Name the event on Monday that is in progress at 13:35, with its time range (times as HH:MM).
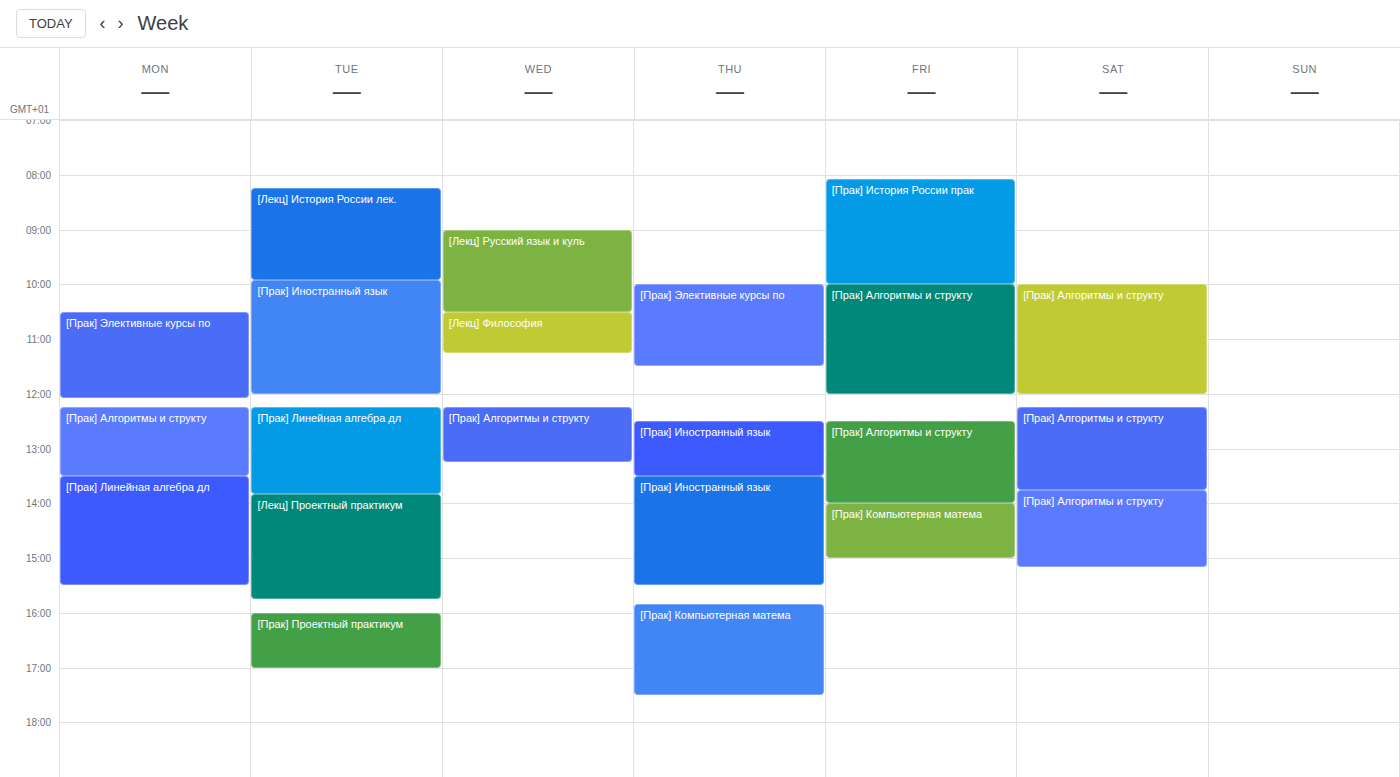
"[Прак] Линейная алгебра дл", 13:30 to 15:30